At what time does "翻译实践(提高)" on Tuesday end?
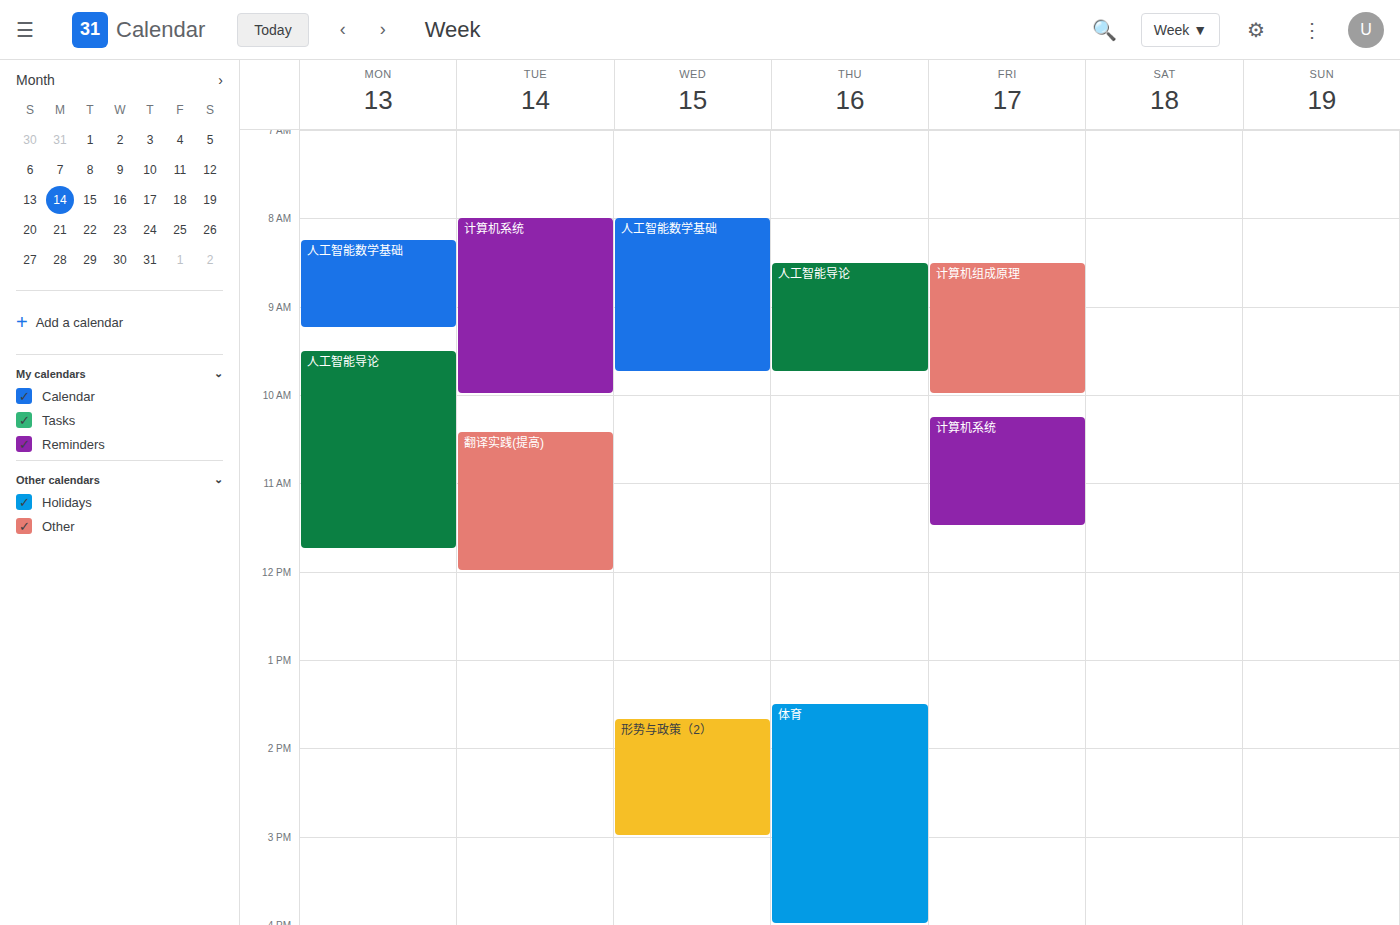
12:00 PM